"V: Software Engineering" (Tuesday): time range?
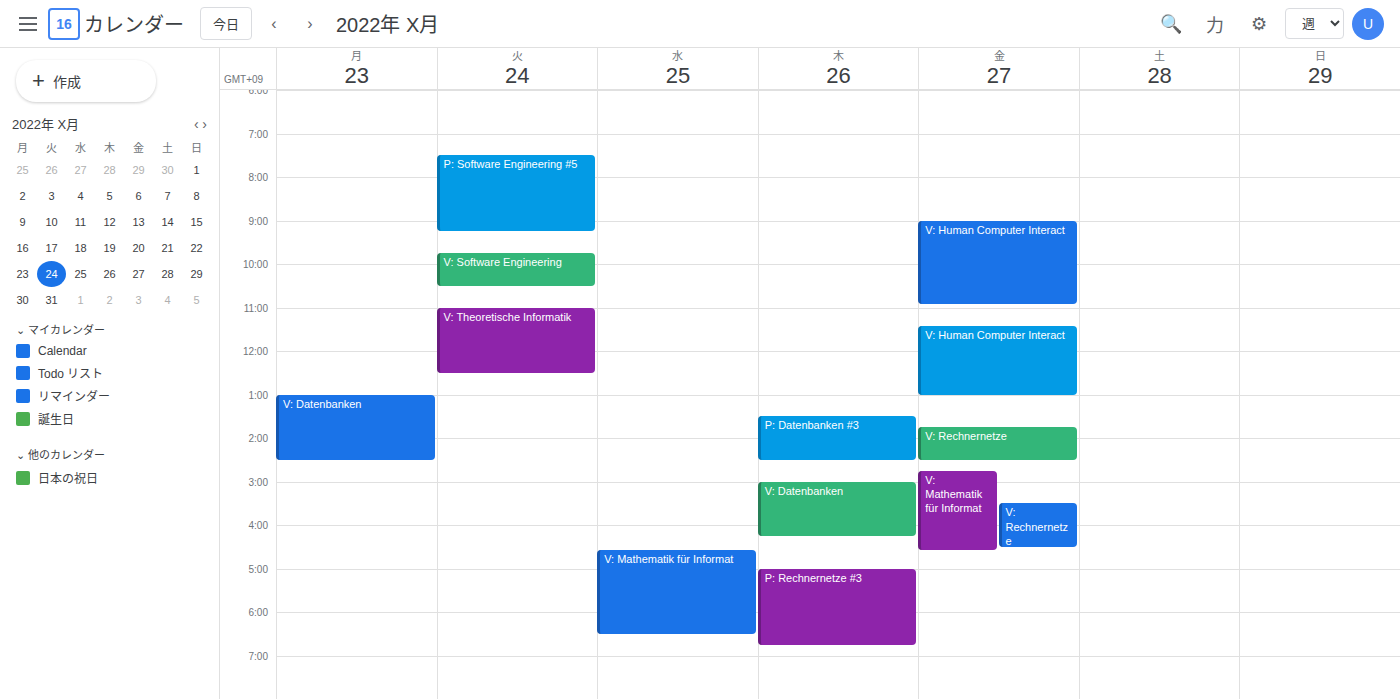
9:45 AM to 10:30 AM